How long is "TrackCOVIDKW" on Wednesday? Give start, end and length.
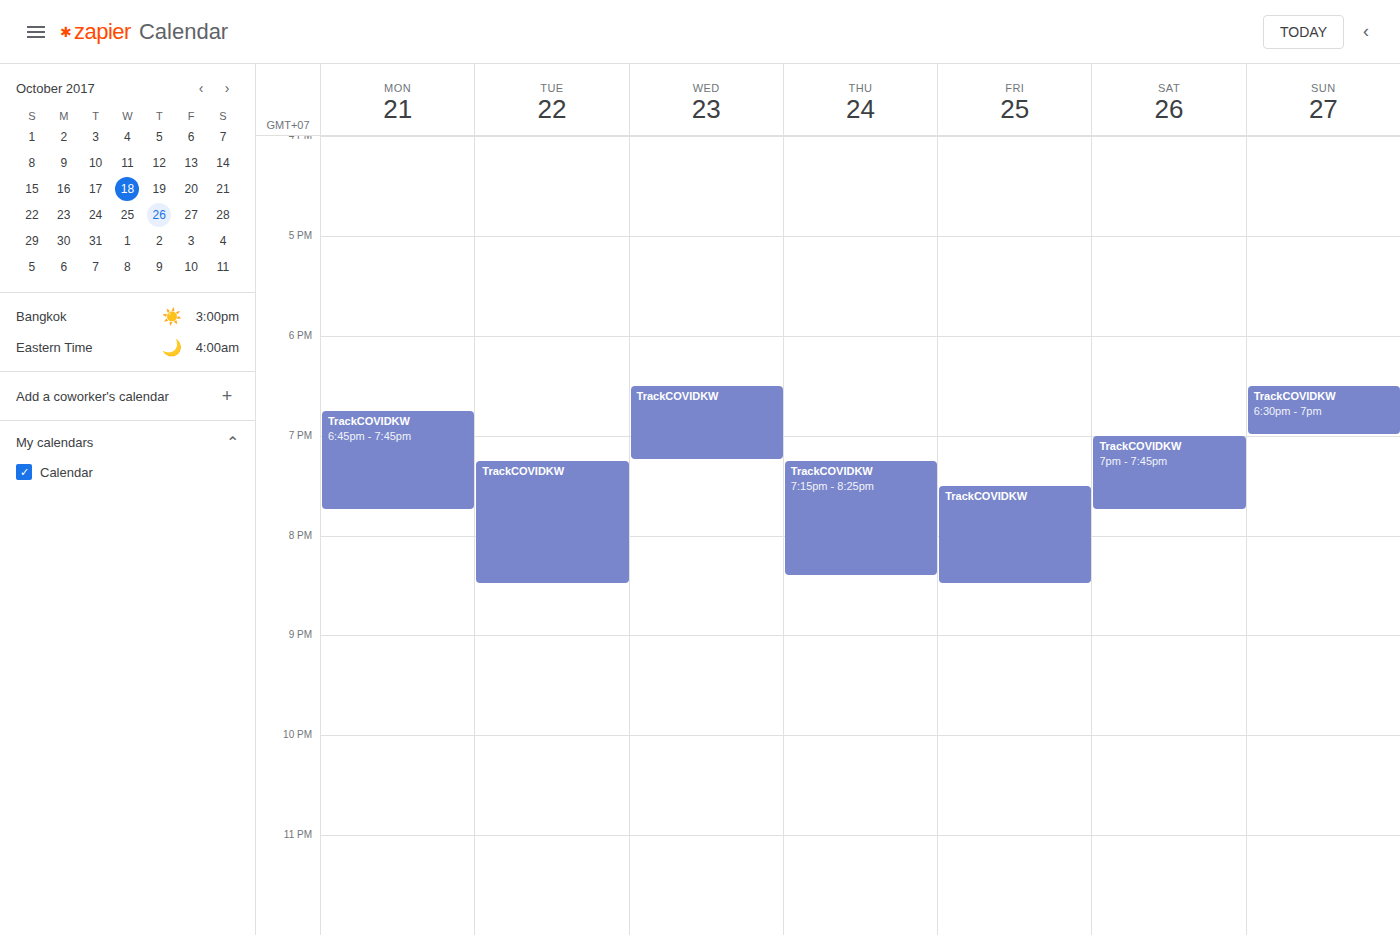
6:30 PM to 7:15 PM, 45 minutes